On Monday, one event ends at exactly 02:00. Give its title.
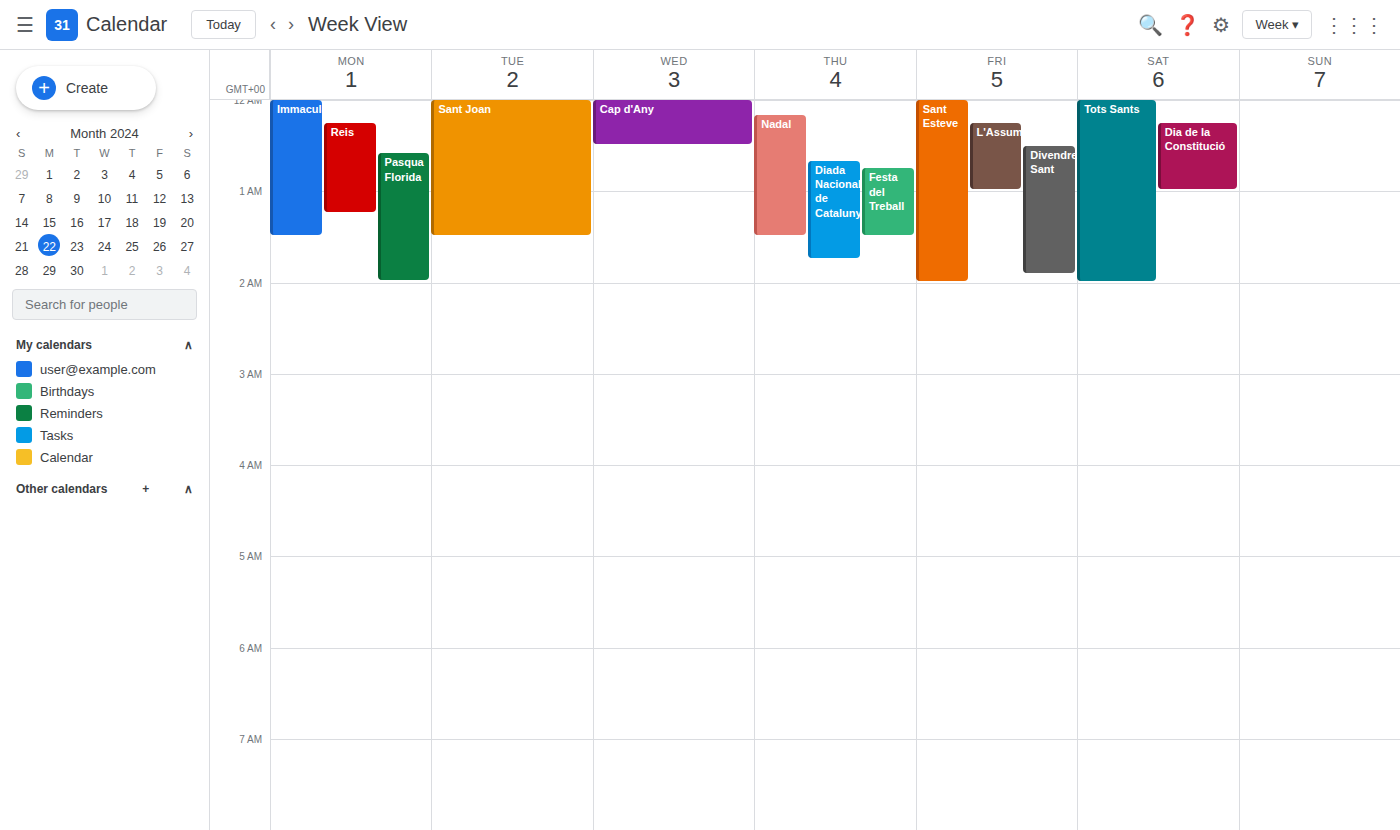
"Pasqua Florida"